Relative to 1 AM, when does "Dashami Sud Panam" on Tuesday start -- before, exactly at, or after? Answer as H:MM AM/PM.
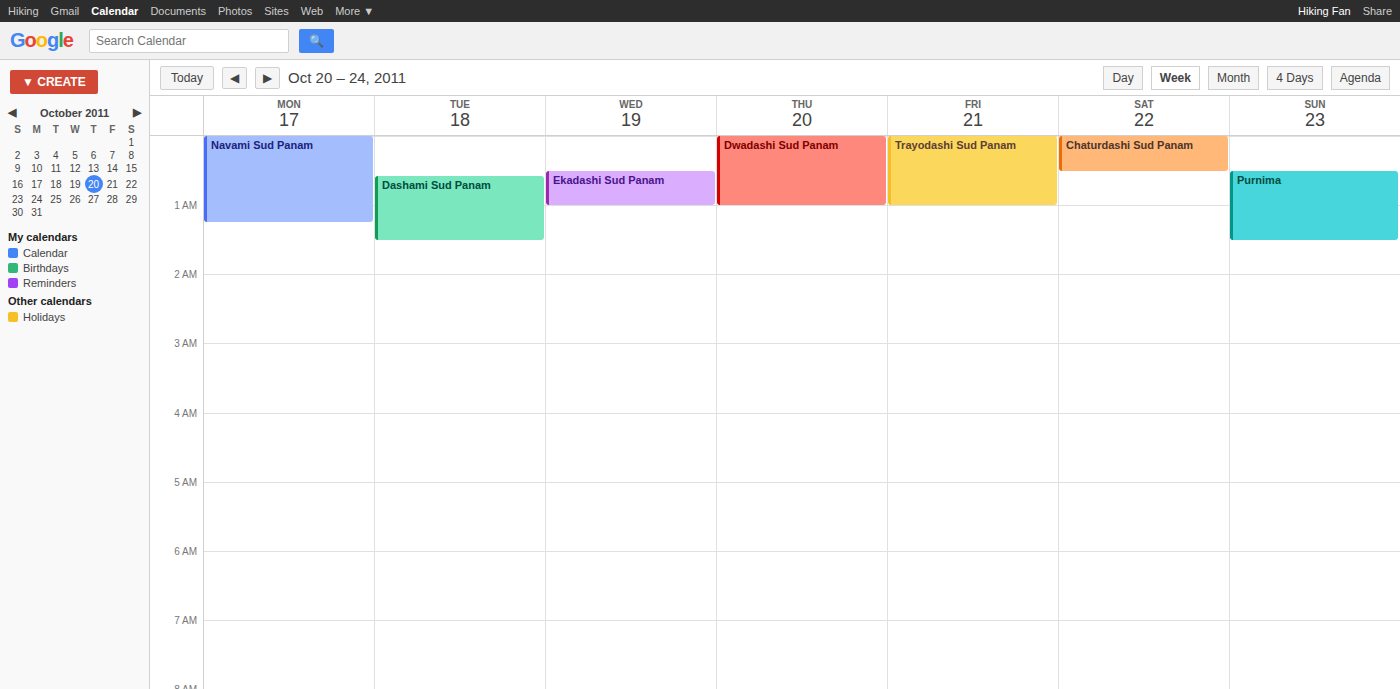
12:35 AM -- before 1 AM, 25 minutes above the 1 AM line.